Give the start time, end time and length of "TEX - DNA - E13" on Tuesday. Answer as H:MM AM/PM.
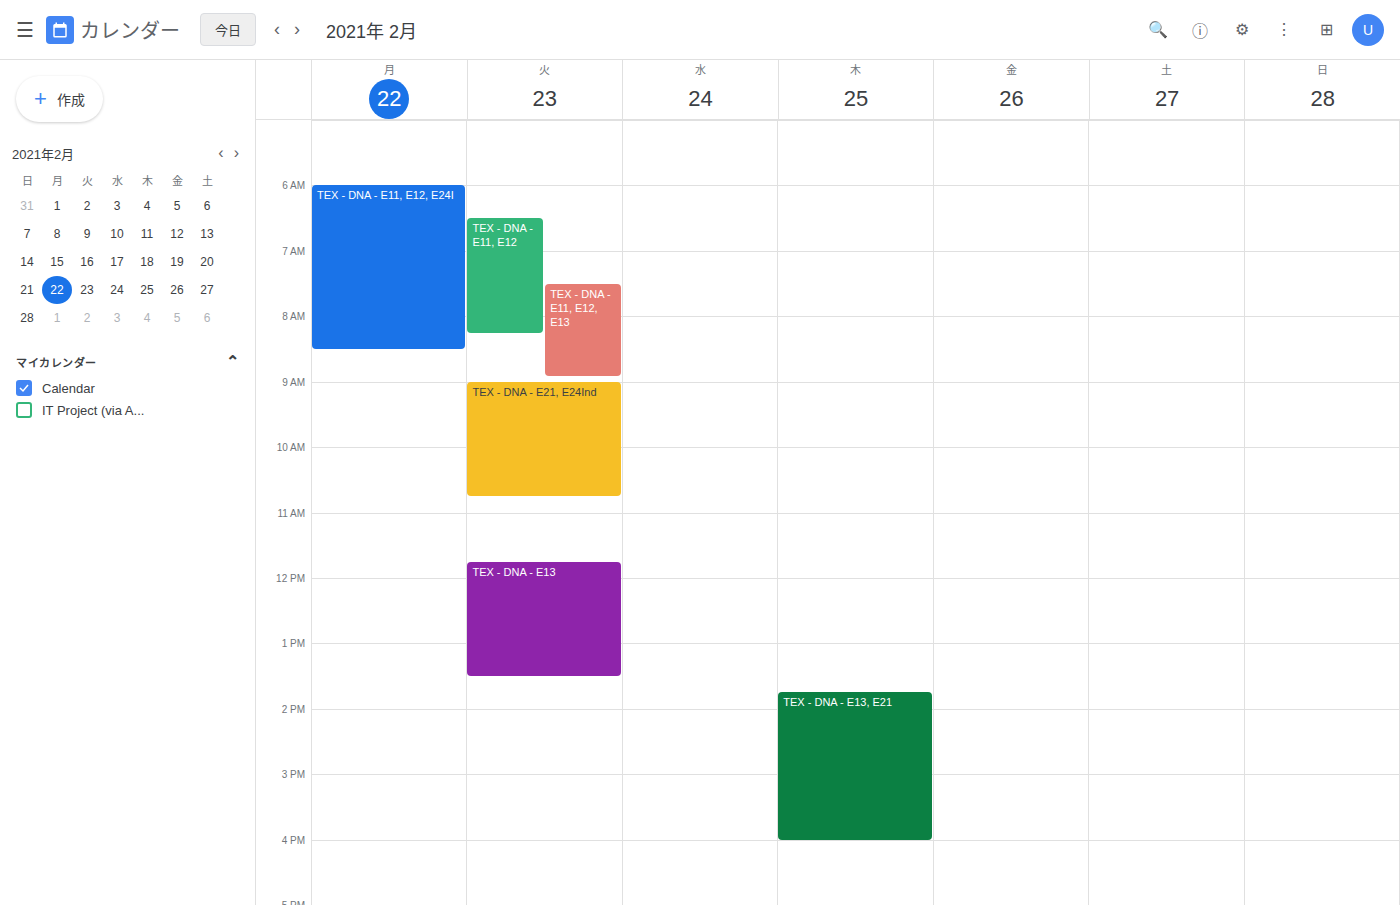
11:45 AM to 1:30 PM, 1 hour 45 minutes